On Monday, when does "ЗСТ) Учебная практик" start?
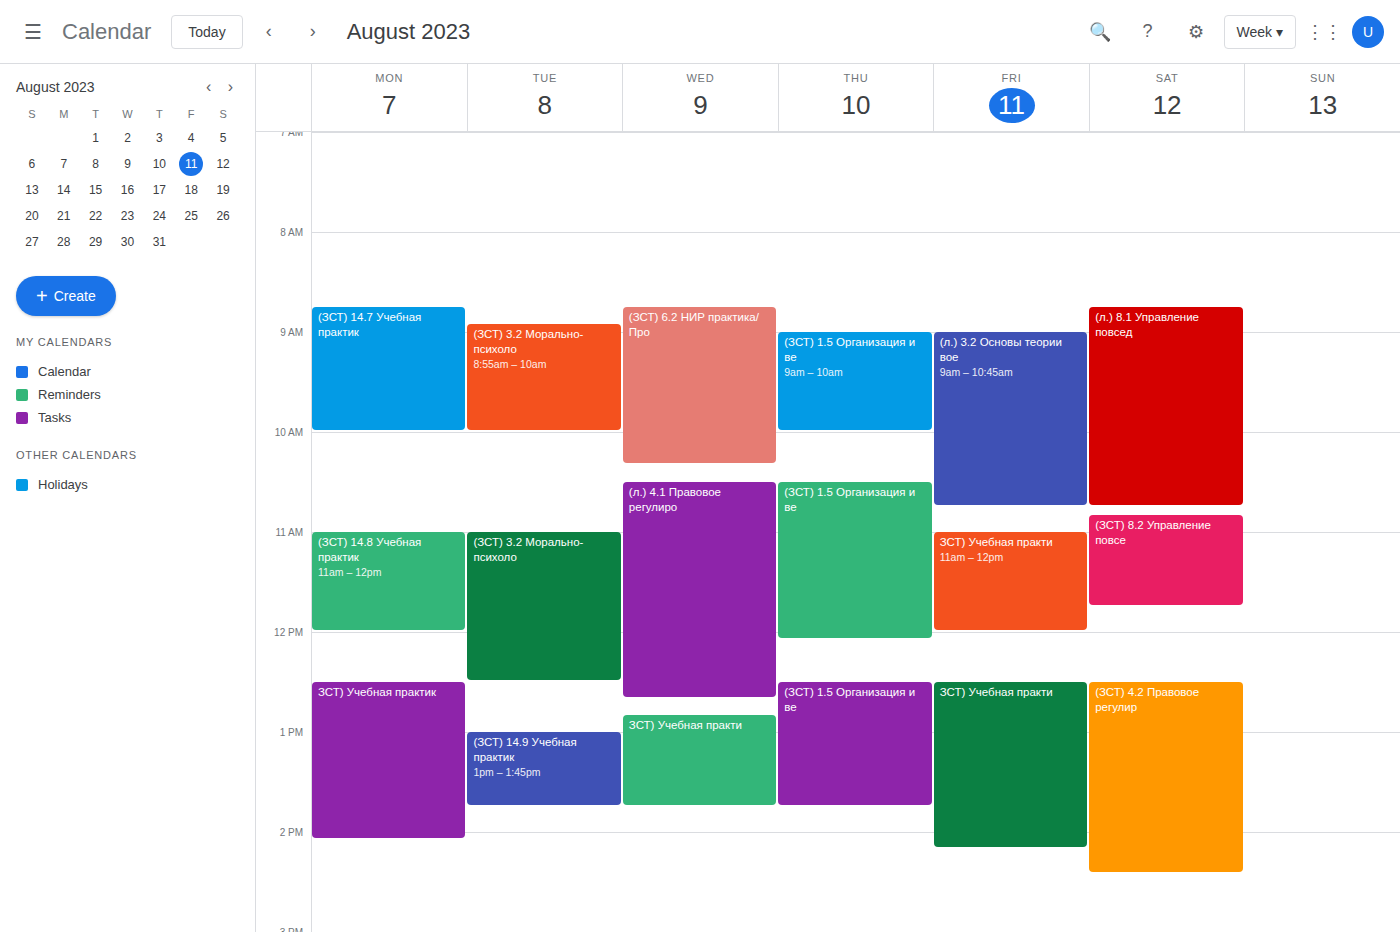
12:30 PM